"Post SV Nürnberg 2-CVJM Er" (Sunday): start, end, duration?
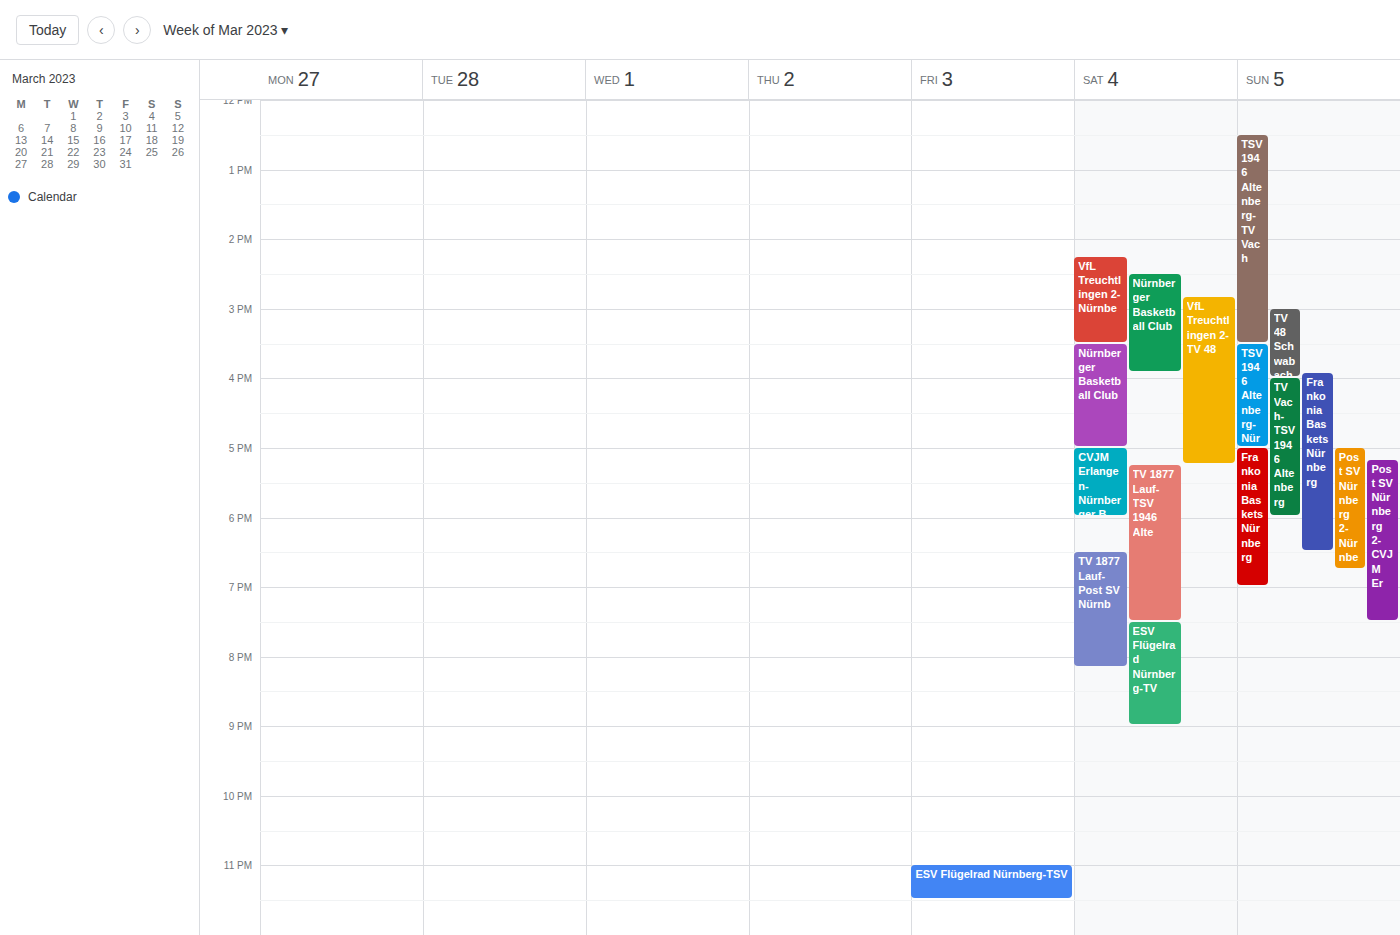
17:10 to 19:30, 2 hours 20 minutes